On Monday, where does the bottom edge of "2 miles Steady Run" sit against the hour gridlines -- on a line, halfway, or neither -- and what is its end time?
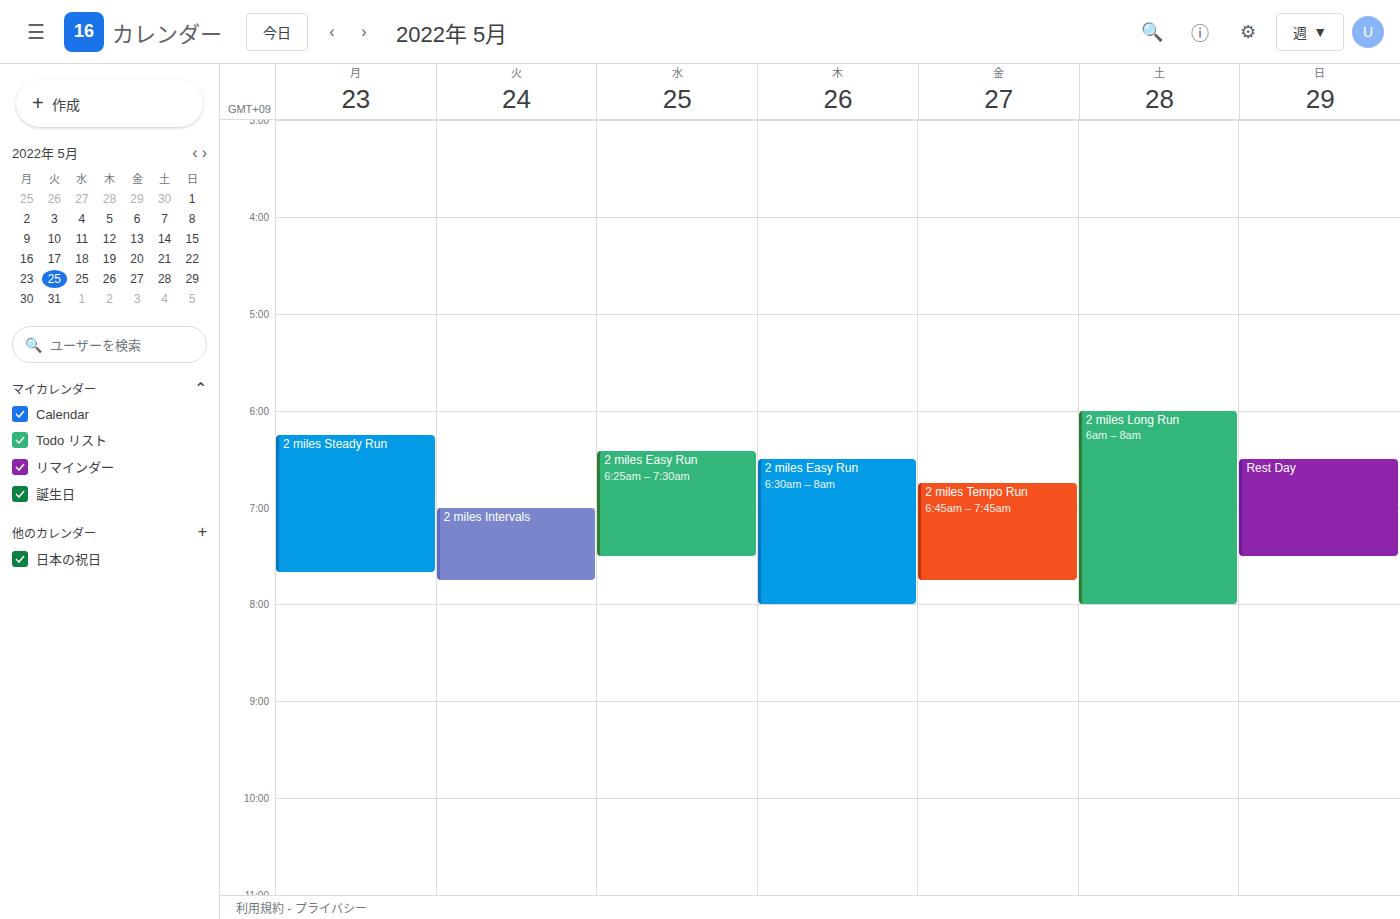
7:40 AM -- neither: 40 minutes below the 7 AM line and 20 minutes above the 8 AM line.